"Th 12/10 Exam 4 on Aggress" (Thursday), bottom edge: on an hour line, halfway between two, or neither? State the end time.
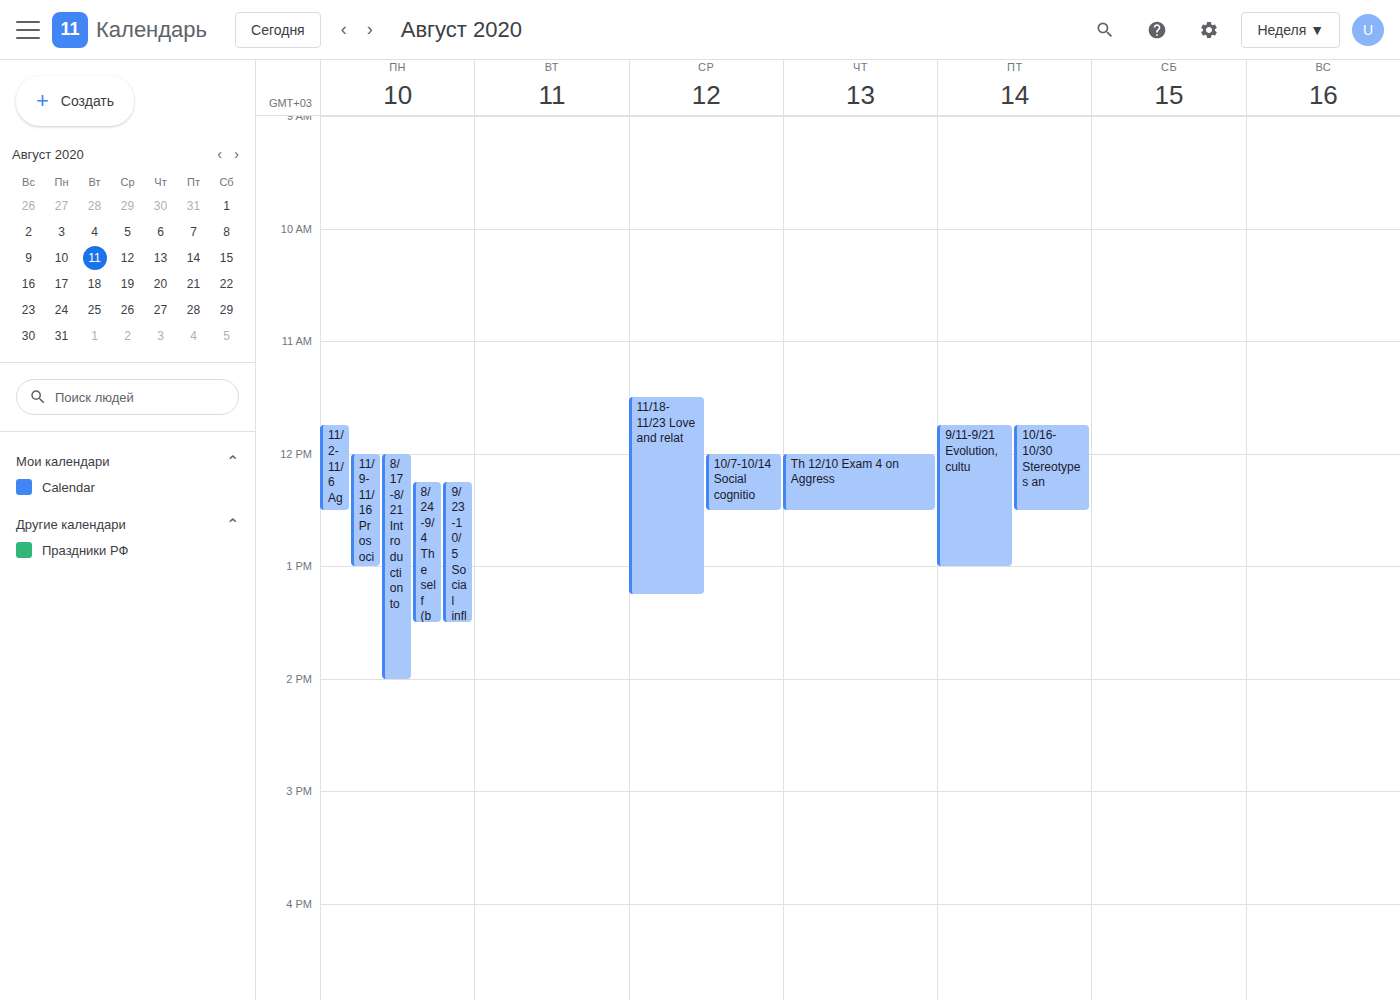
12:30 PM -- halfway between the 12 PM and 1 PM lines.